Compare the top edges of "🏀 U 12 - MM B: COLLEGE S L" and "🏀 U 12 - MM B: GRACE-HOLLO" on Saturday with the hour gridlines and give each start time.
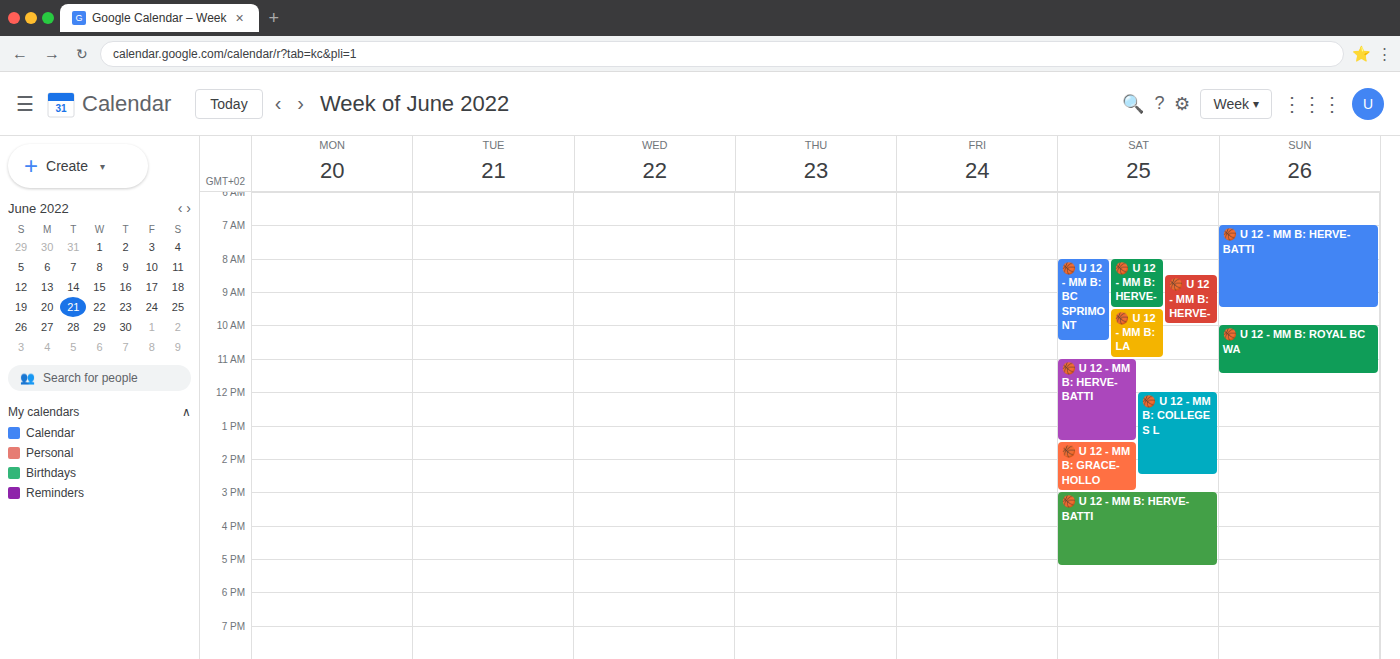
"🏀 U 12 - MM B: COLLEGE S L": 12:00, exactly on the 12:00 line. "🏀 U 12 - MM B: GRACE-HOLLO": 13:30, halfway between the 13:00 and 14:00 lines.